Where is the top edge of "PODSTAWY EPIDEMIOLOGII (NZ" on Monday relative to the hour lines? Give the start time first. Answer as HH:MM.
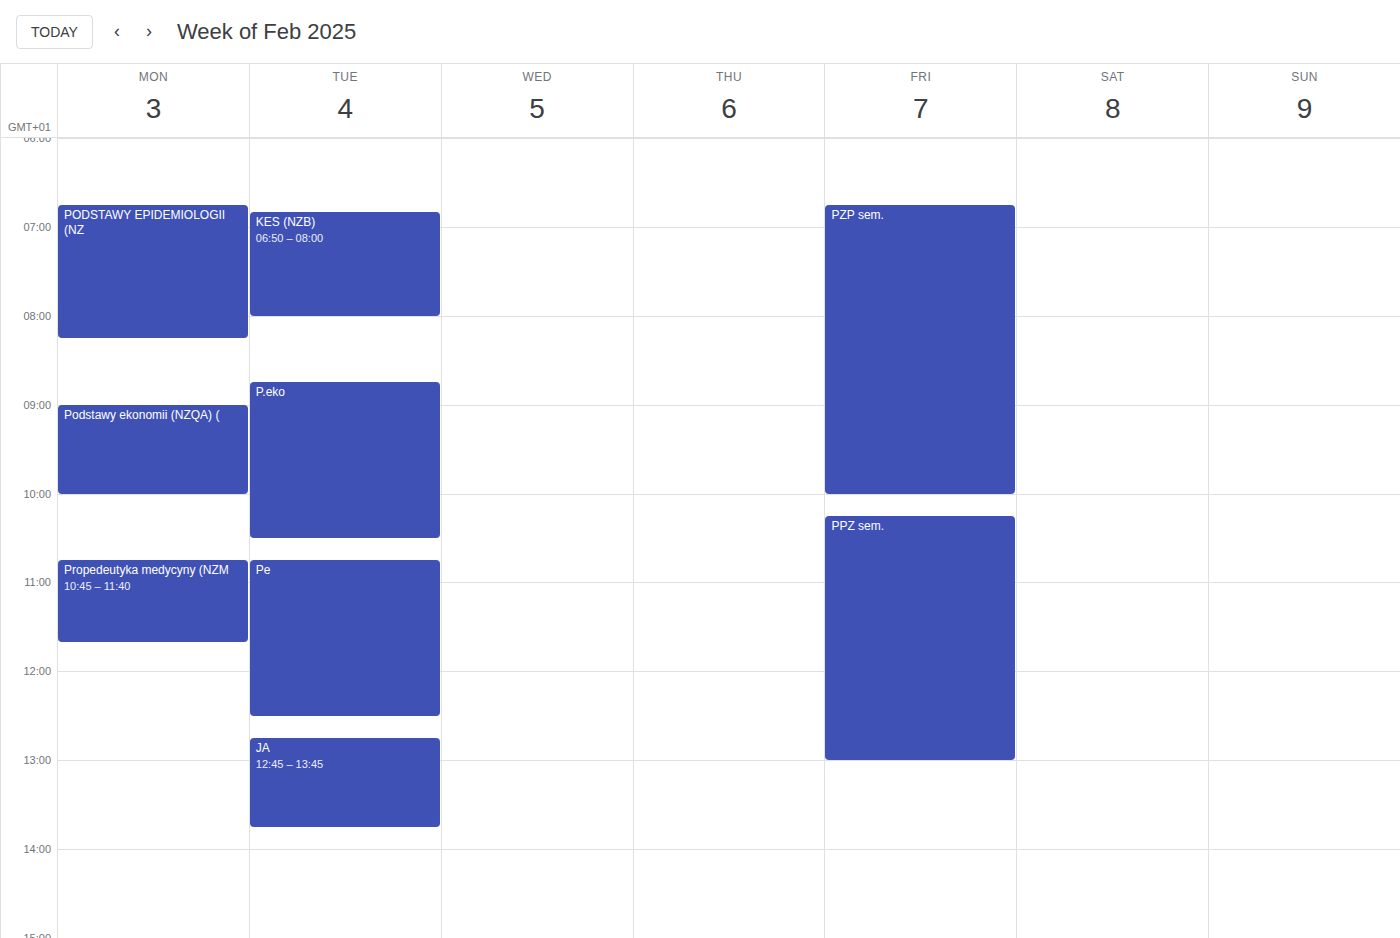
06:45 -- neither: three quarters of the way from the 06:00 line to the 07:00 line.